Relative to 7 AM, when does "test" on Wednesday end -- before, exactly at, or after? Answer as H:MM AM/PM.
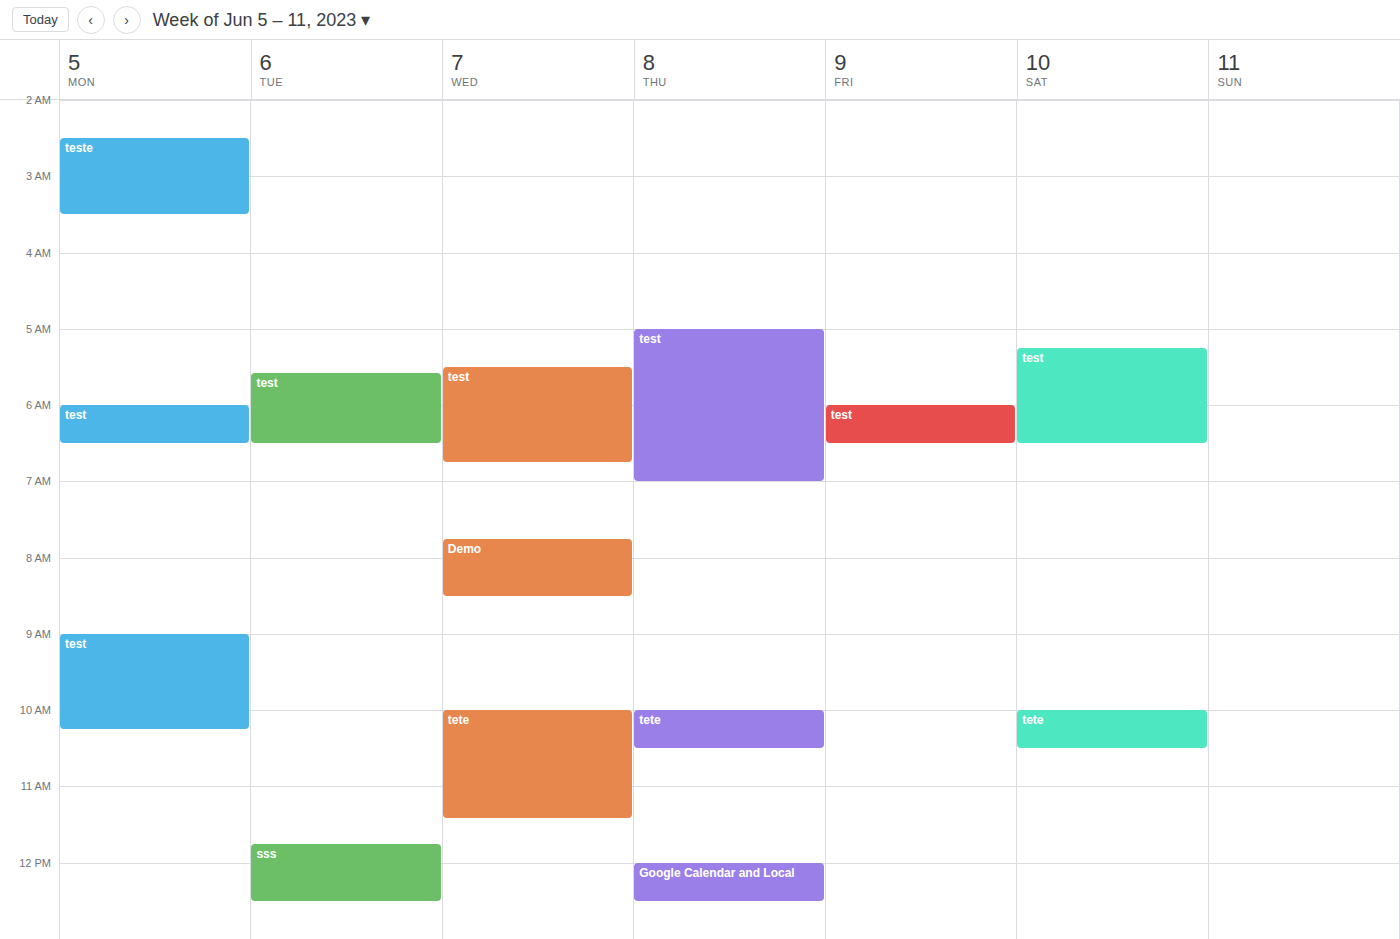
6:45 AM -- before 7 AM, 15 minutes above the 7 AM line.